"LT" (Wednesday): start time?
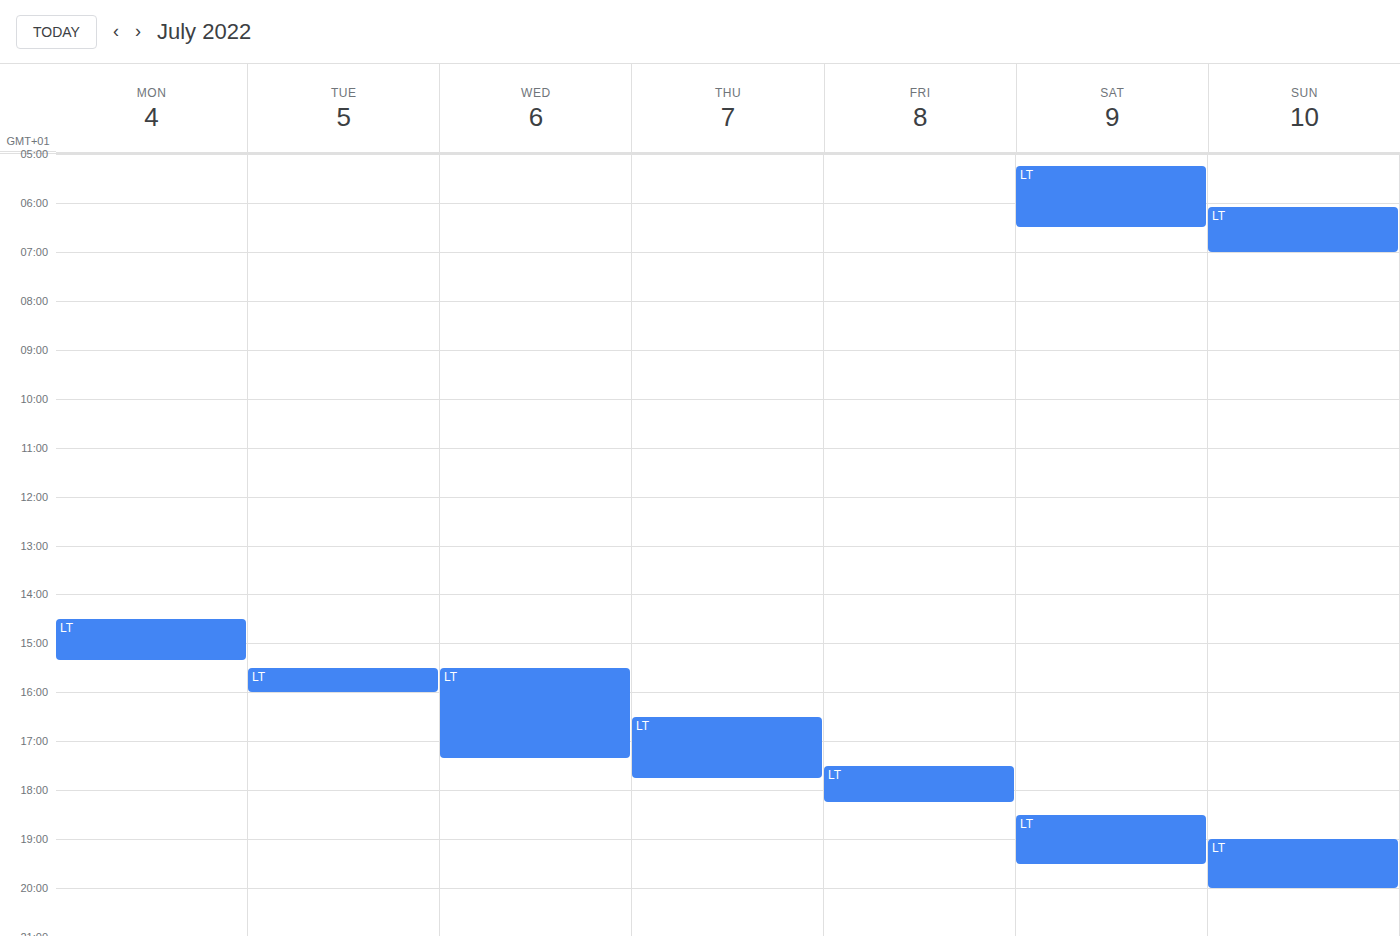
3:30 PM